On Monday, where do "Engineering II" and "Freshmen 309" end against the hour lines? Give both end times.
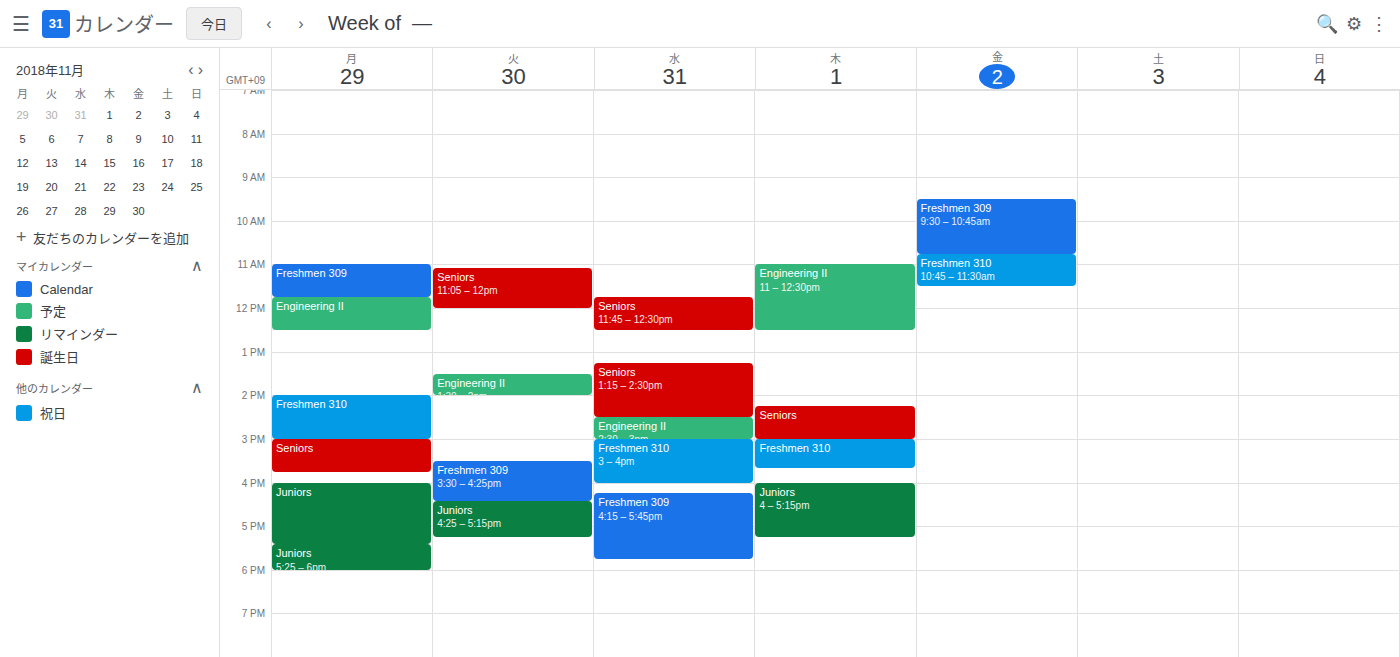
"Engineering II": 12:30 PM, halfway between the 12 PM and 1 PM lines. "Freshmen 309": 11:45 AM, neither: three quarters of the way from the 11 AM line to the 12 PM line.